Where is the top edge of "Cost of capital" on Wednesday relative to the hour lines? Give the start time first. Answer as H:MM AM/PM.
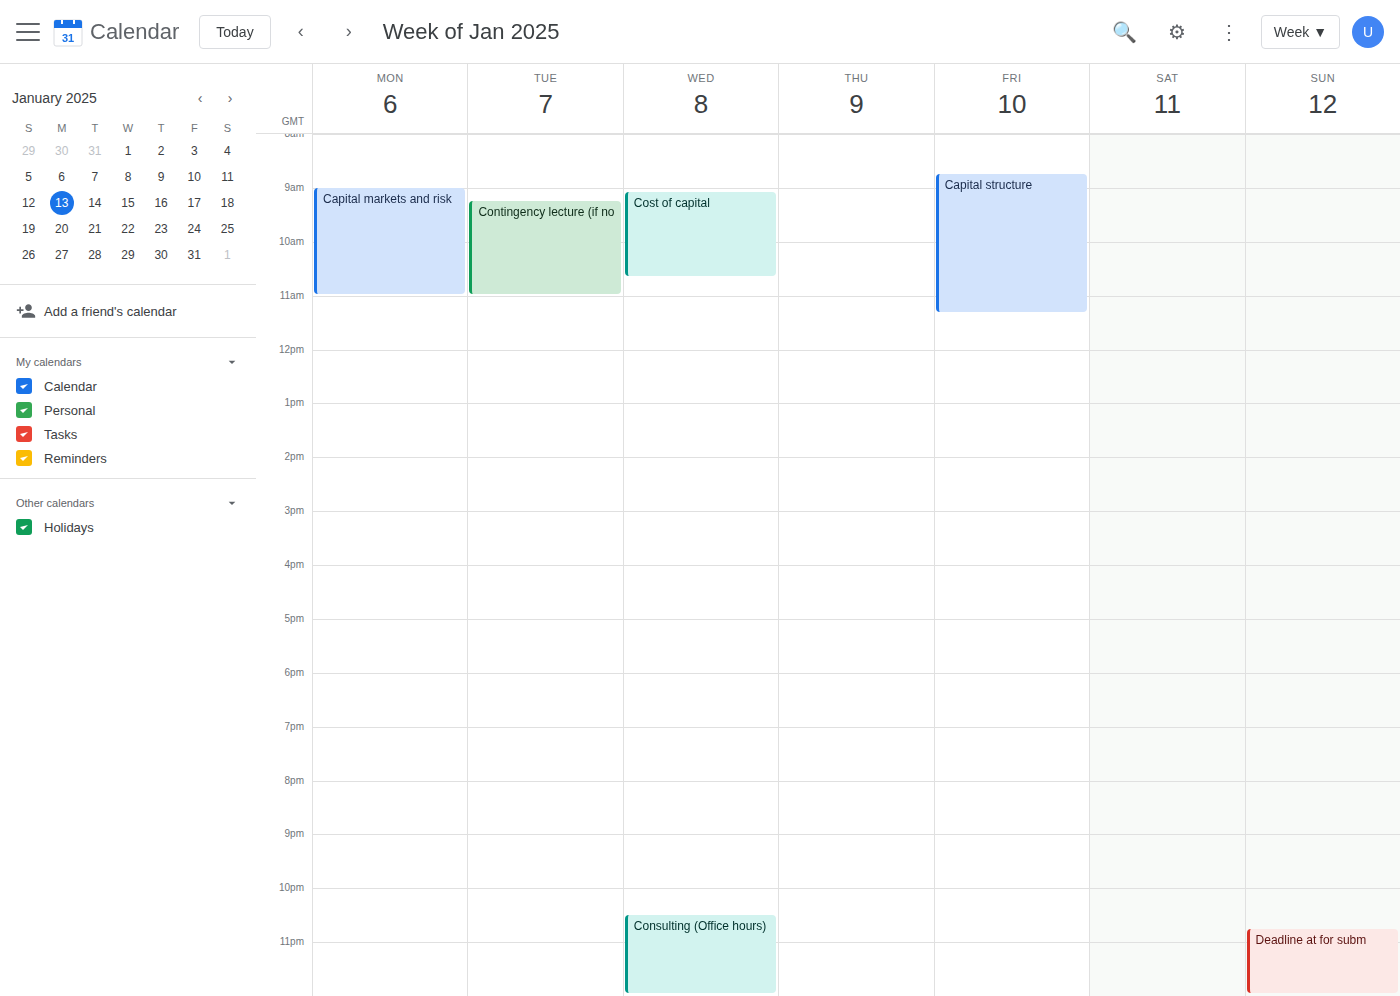
9:05 AM -- neither: 5 minutes below the 9 AM line and 55 minutes above the 10 AM line.